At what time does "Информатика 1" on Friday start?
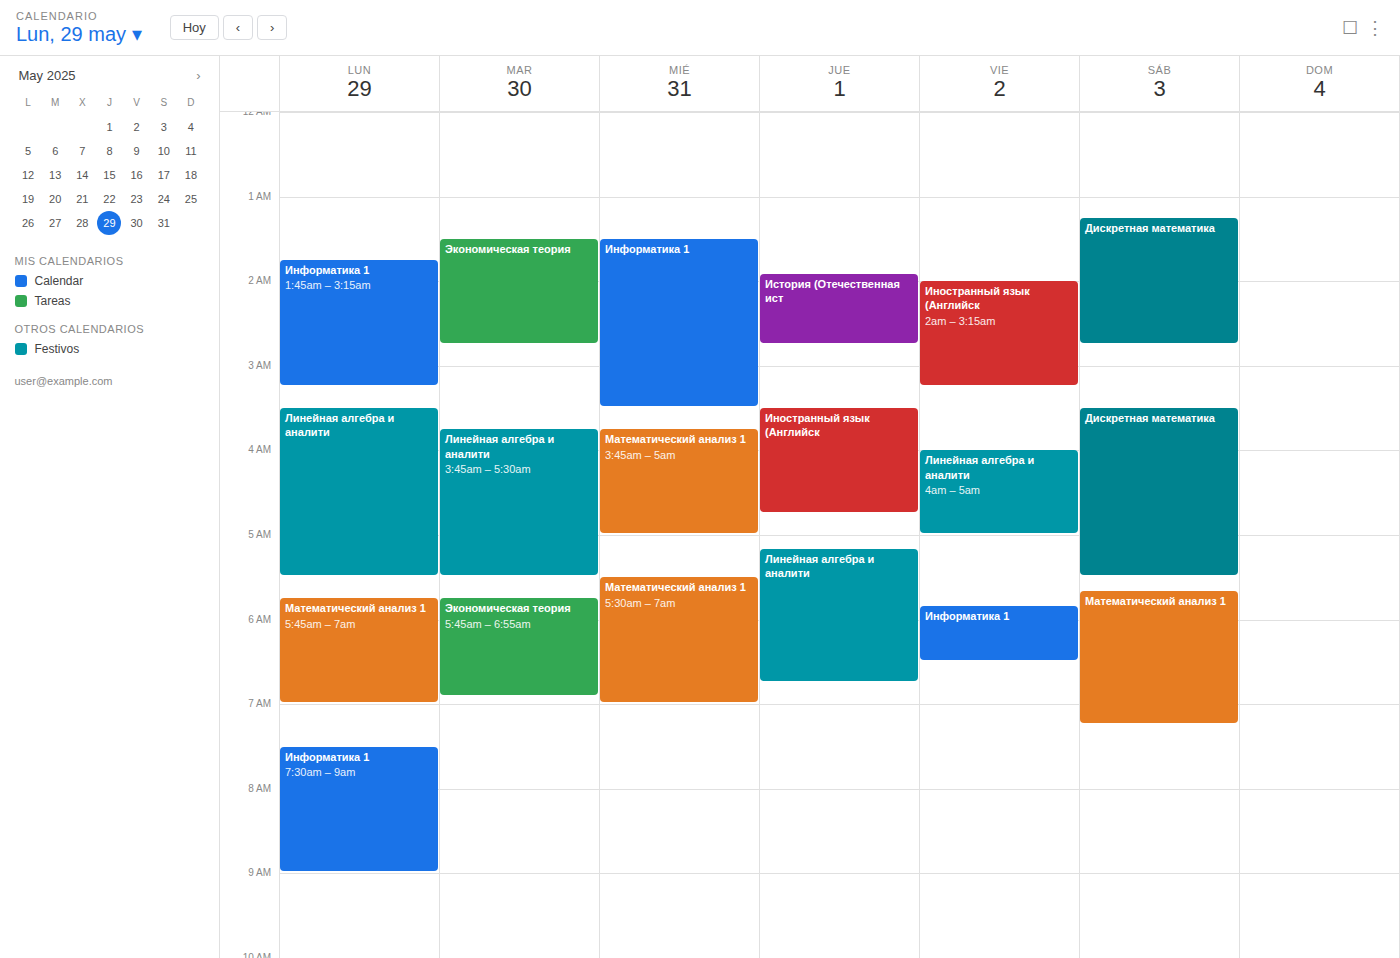
05:50